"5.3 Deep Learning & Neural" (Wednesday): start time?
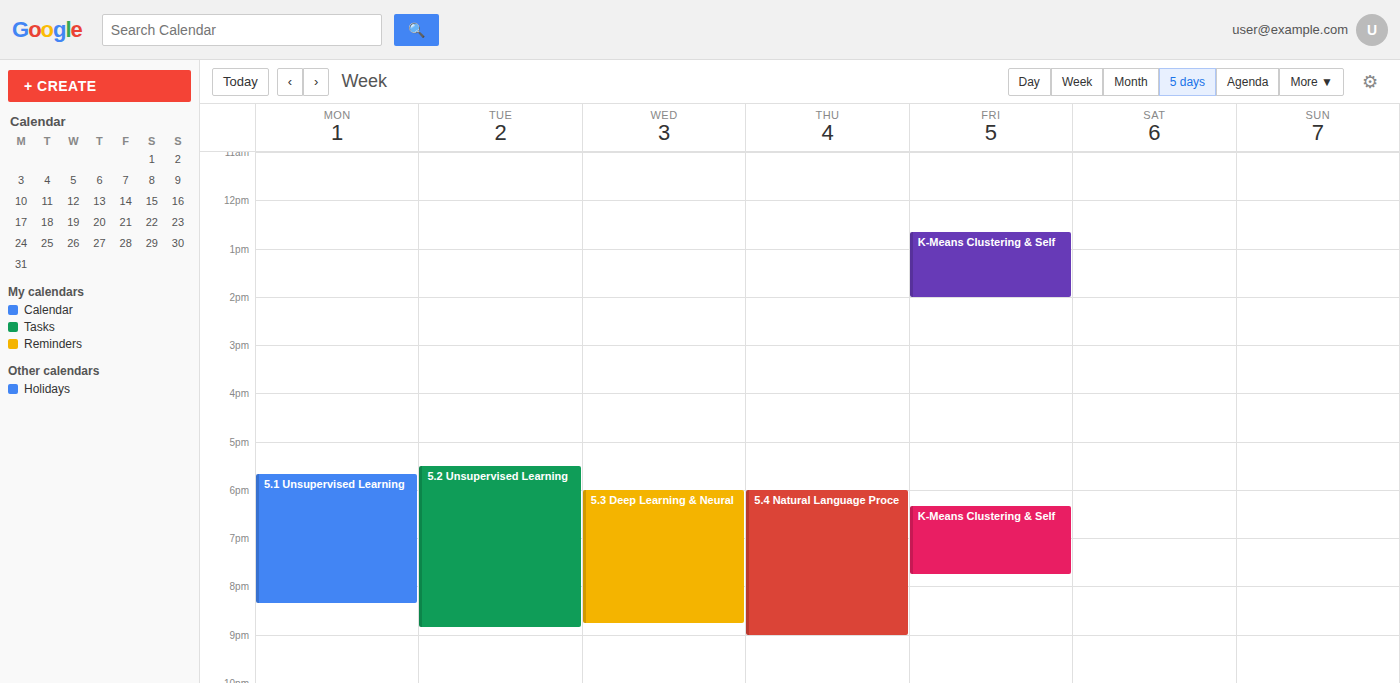
6:00 PM